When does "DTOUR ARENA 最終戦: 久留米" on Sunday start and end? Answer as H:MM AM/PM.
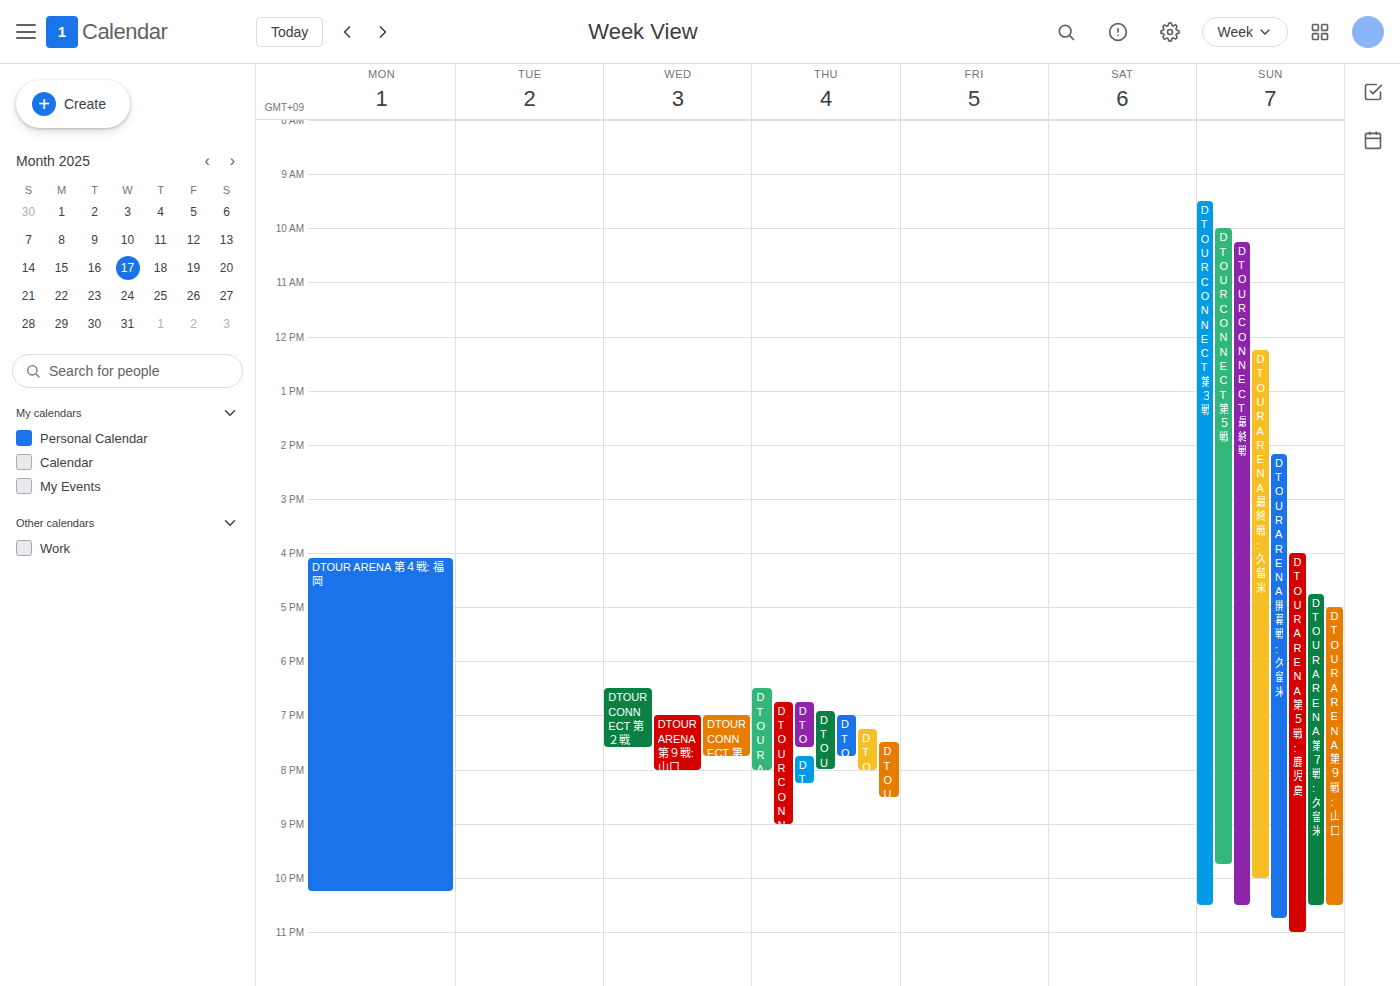
12:15 PM to 10:00 PM